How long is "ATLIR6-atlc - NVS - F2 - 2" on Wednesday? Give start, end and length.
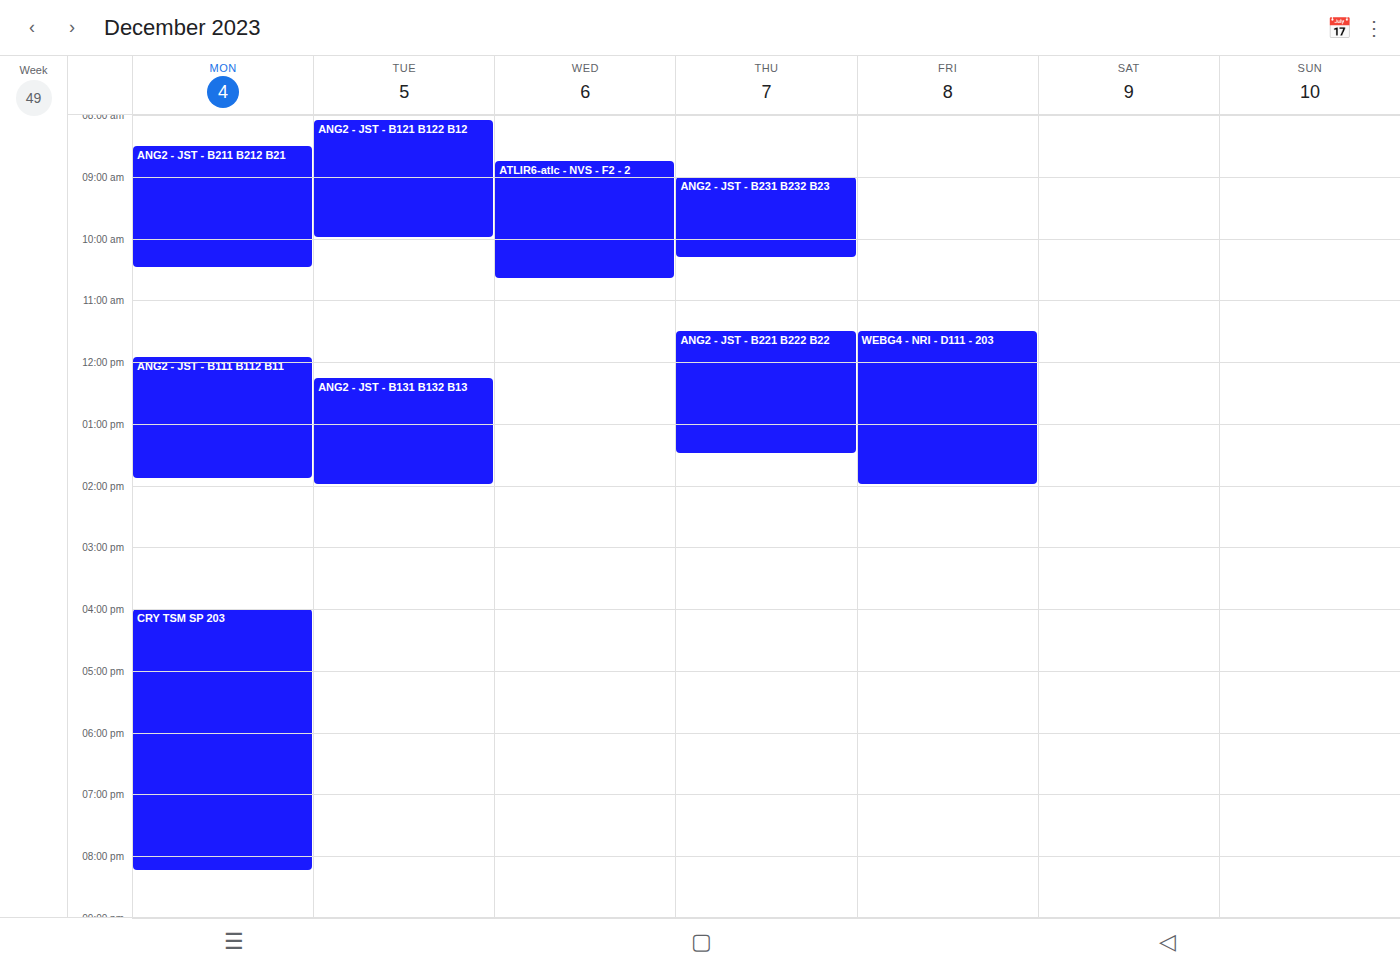
8:45 AM to 10:40 AM, 1 hour 55 minutes